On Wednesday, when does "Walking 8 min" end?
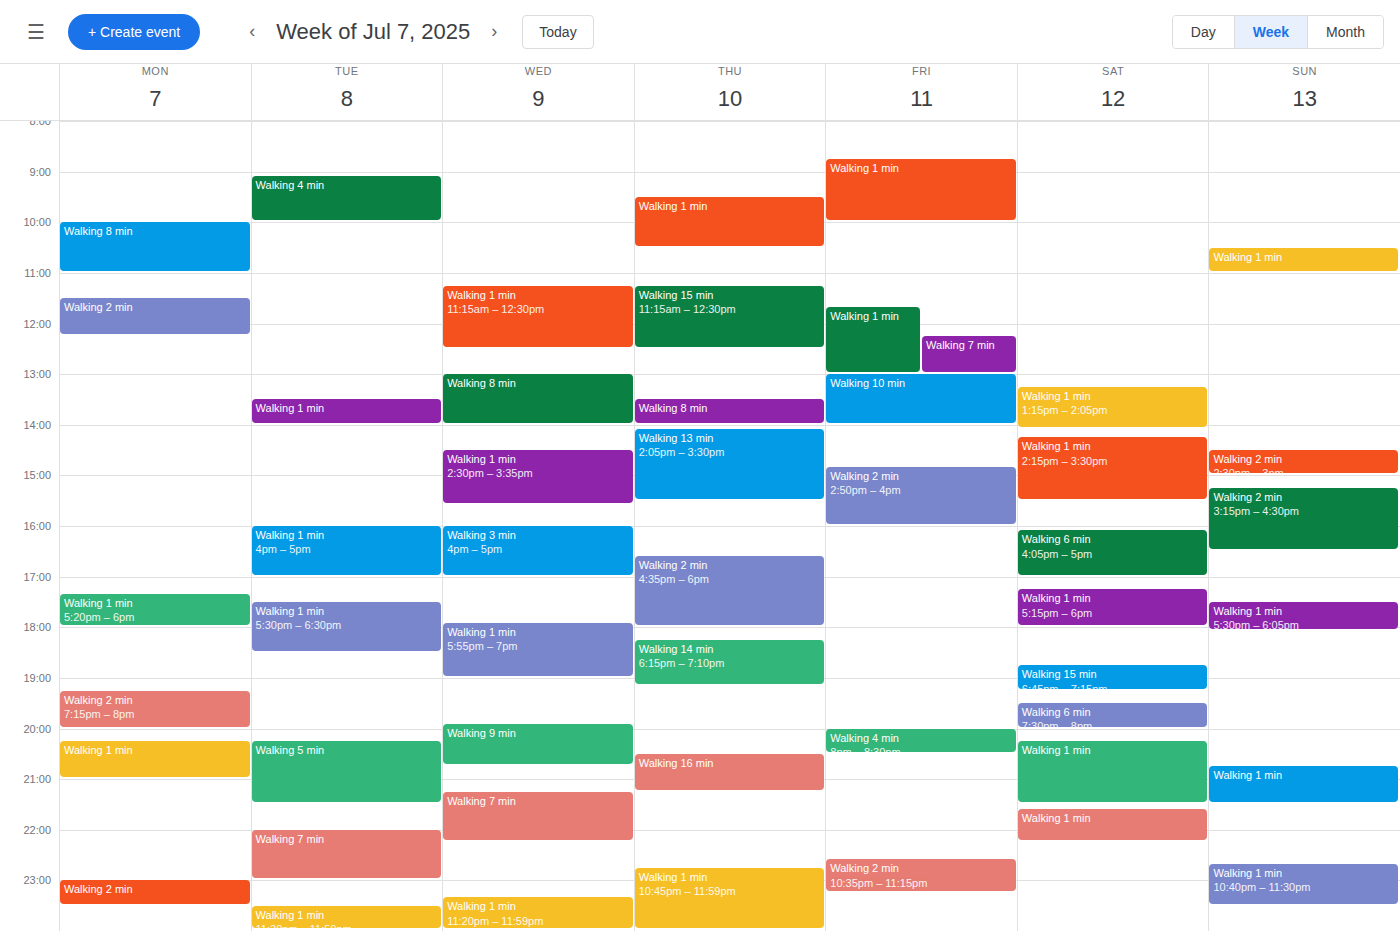
2:00 PM